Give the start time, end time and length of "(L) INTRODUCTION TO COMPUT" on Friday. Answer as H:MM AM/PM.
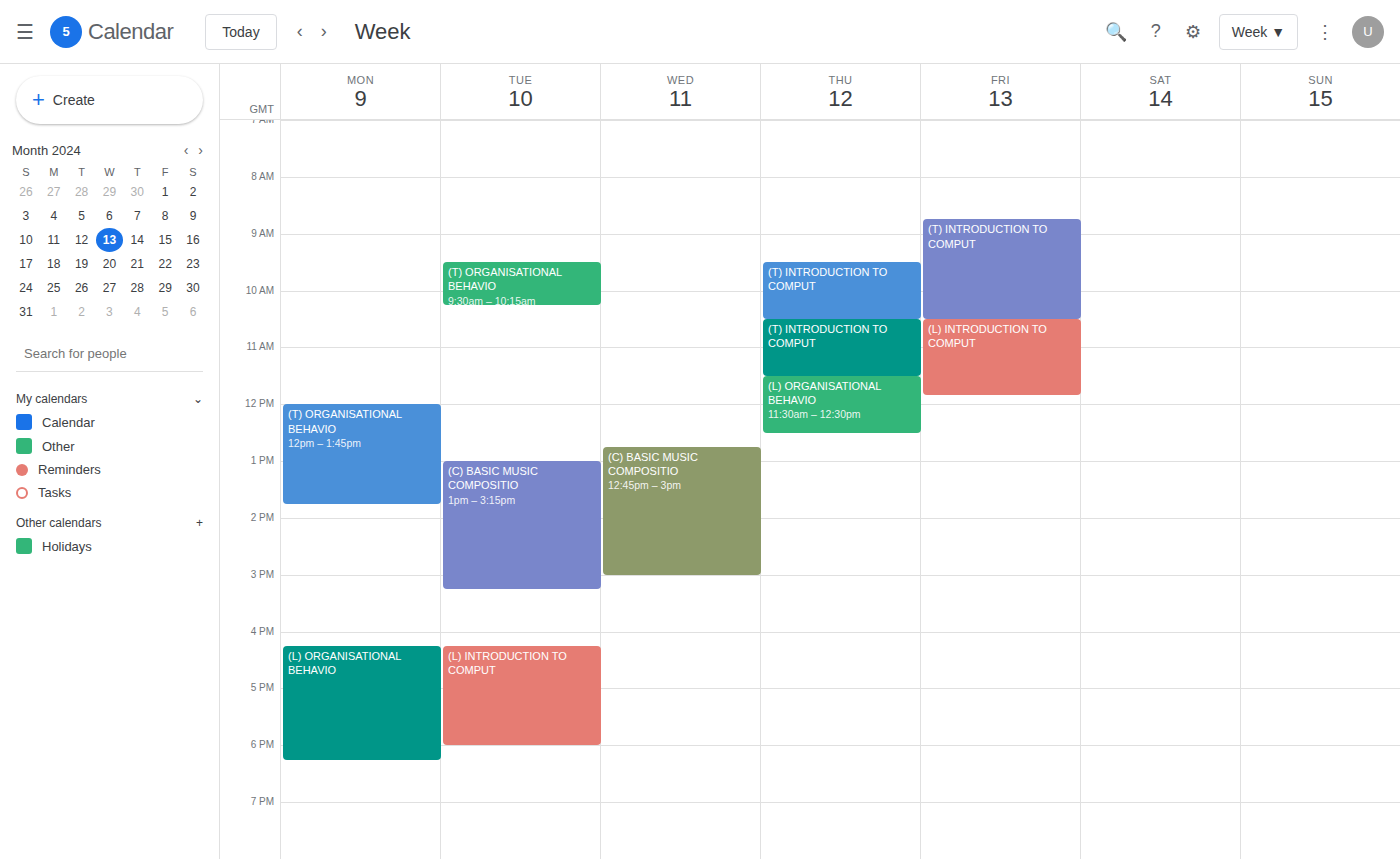
10:30 AM to 11:50 AM, 1 hour 20 minutes